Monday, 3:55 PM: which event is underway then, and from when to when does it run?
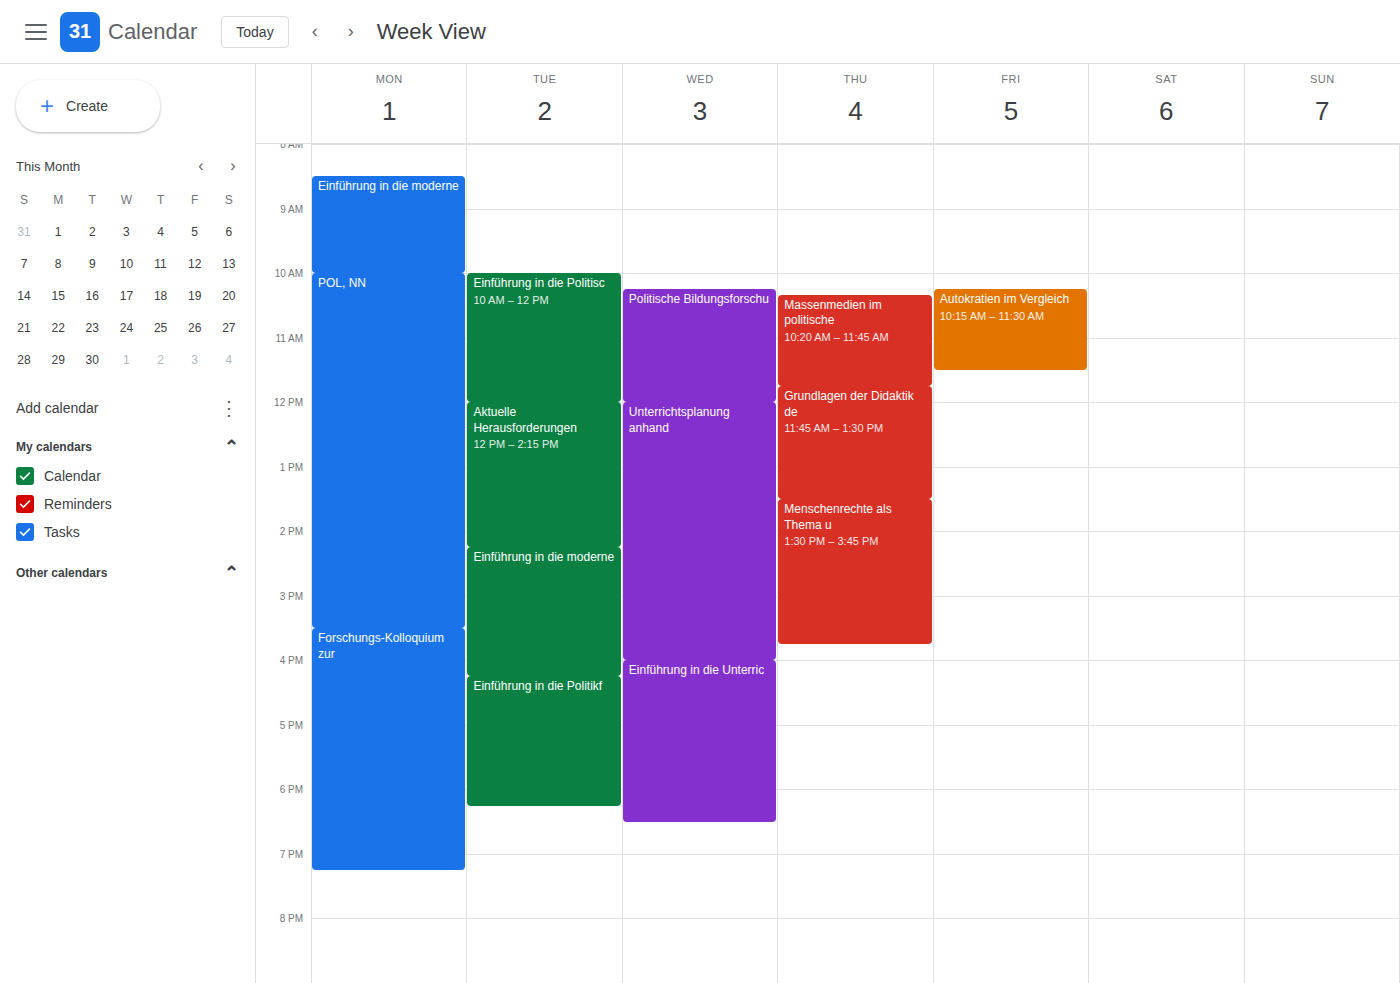
"Forschungs-Kolloquium zur", 3:30 PM to 7:15 PM